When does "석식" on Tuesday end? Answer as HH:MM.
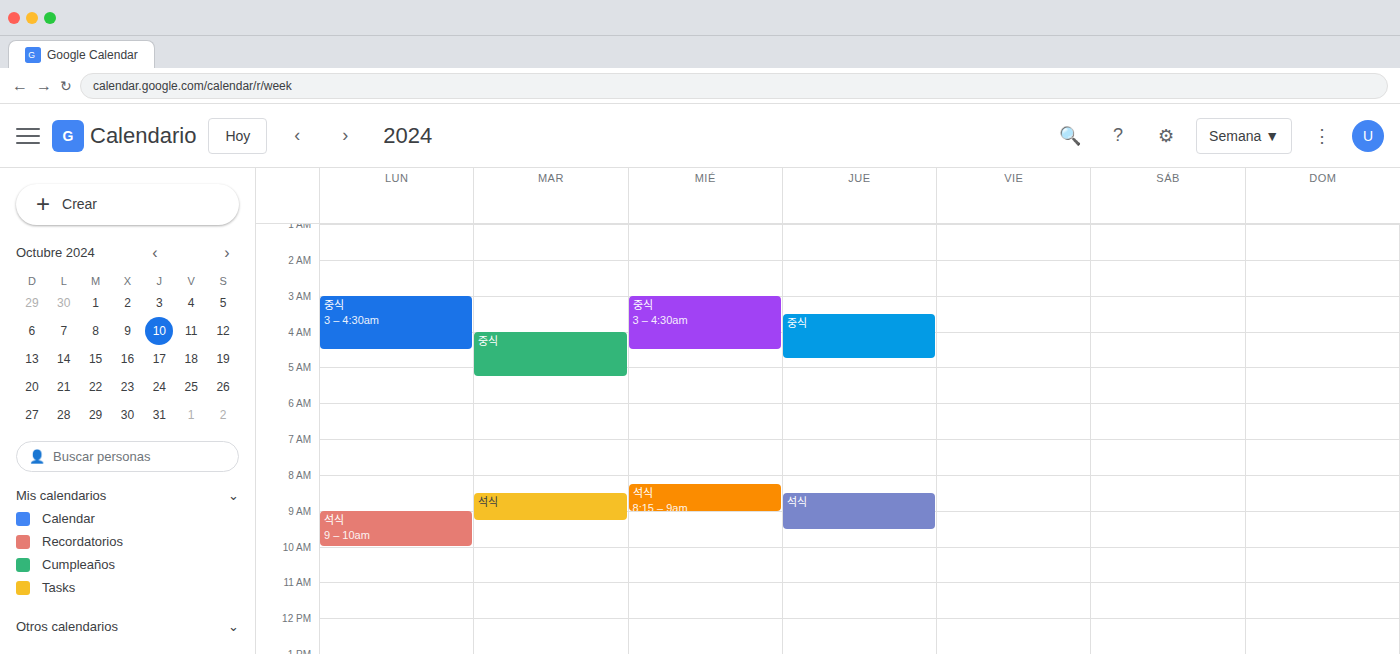
09:15